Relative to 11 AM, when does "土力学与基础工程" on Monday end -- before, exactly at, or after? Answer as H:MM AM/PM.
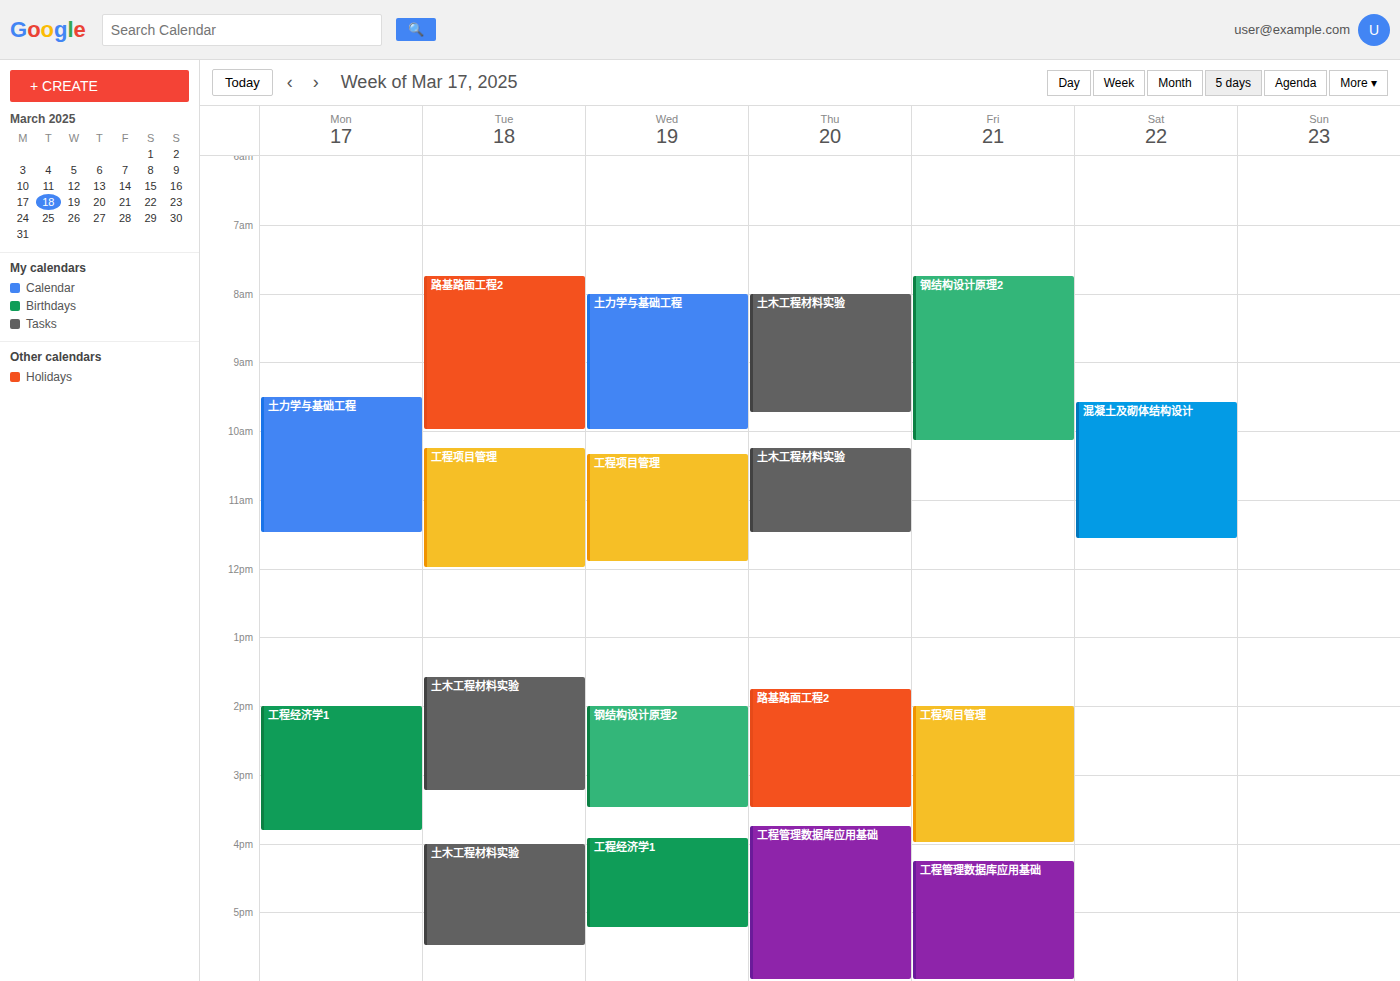
11:30 AM -- after 11 AM, 30 minutes below the 11 AM line.